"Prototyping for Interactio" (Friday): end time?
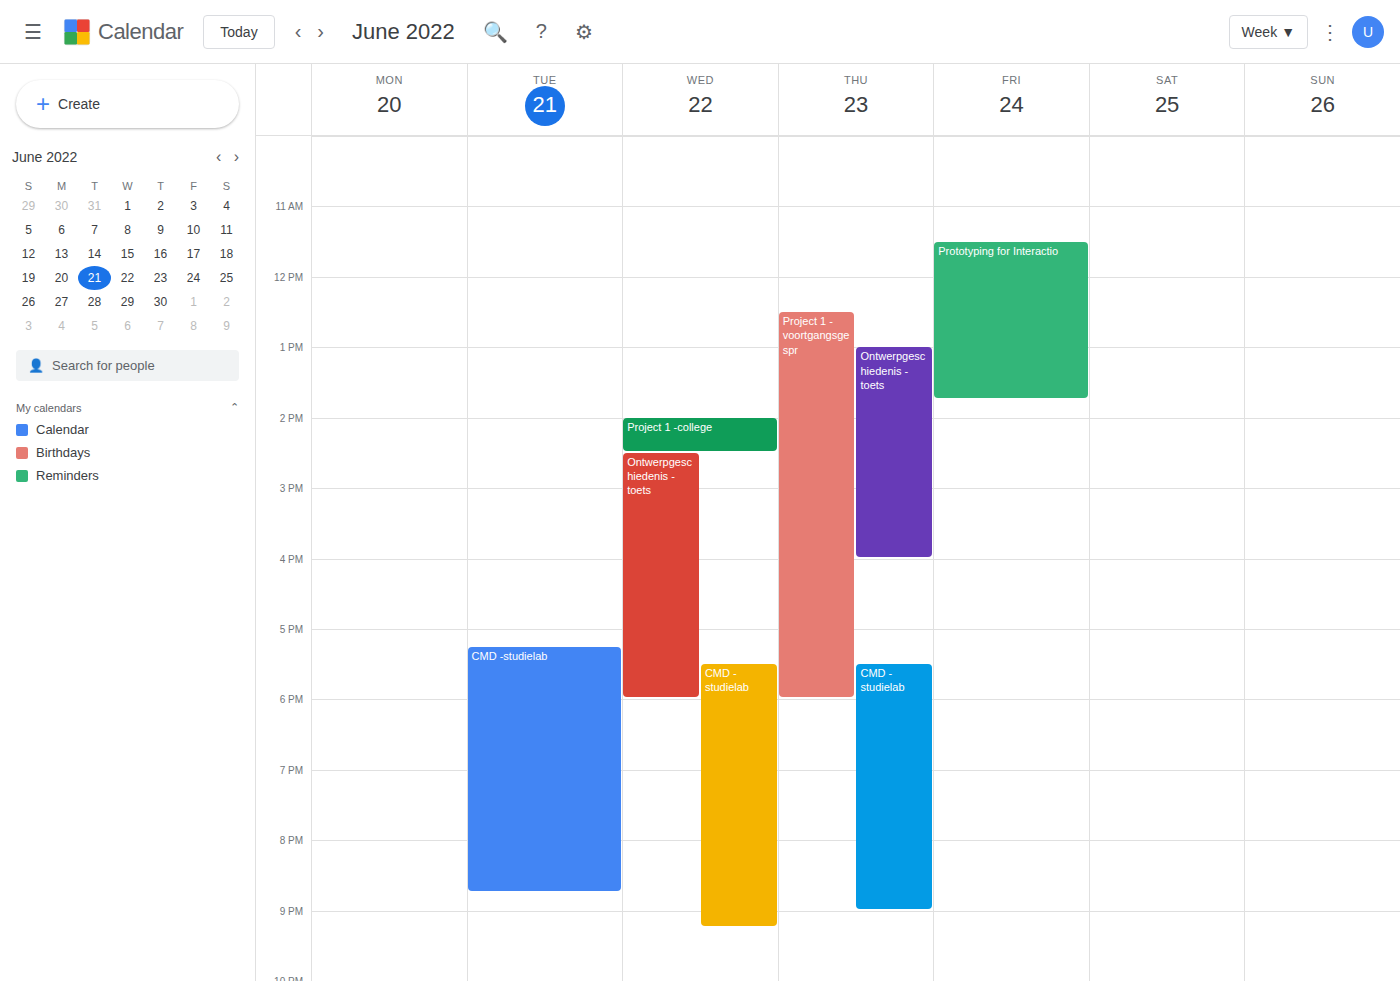
1:45 PM